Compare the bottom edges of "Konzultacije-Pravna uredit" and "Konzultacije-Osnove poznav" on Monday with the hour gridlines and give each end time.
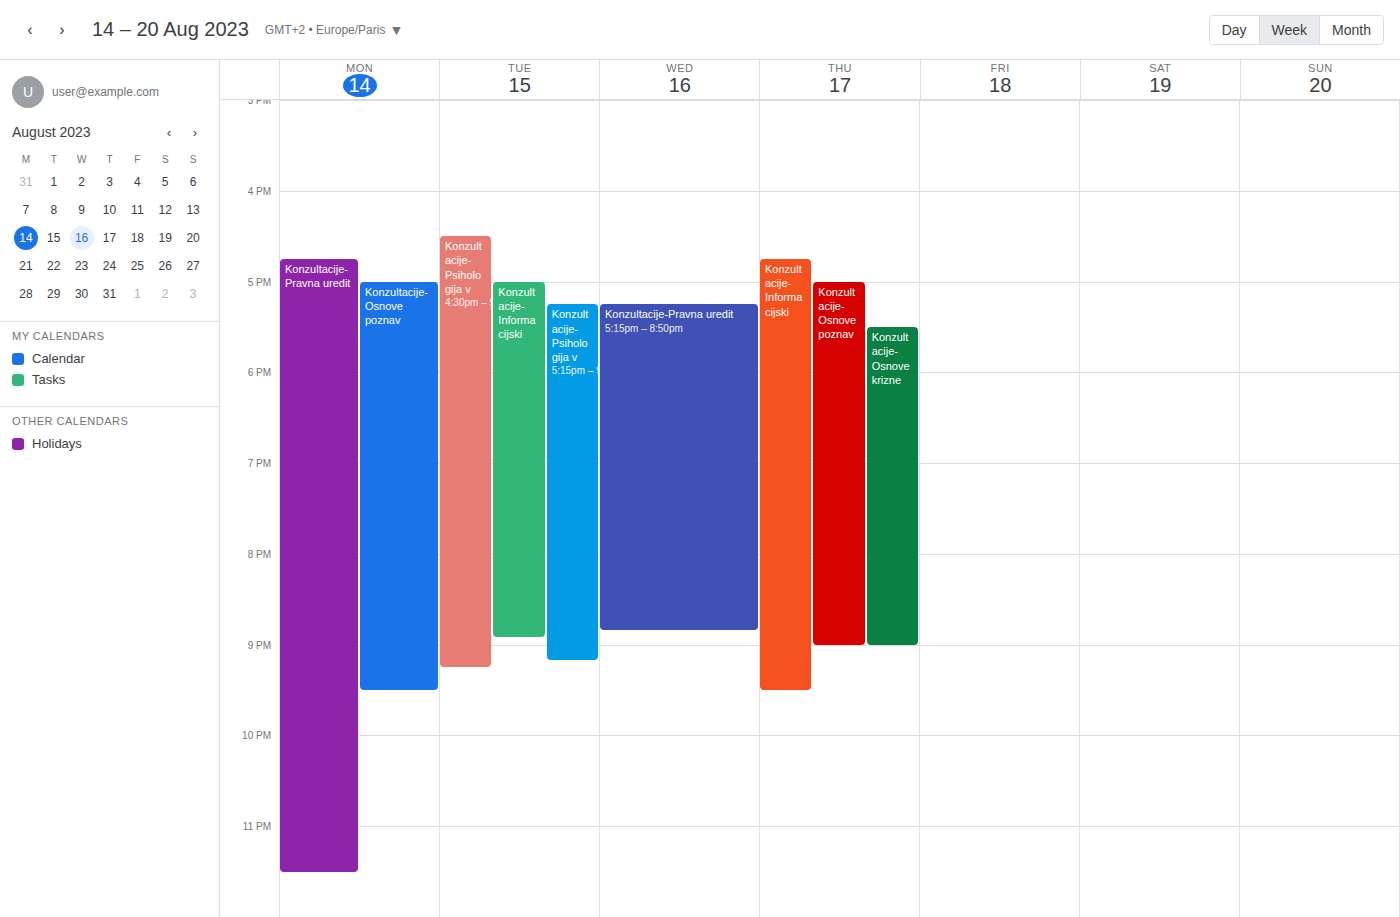
"Konzultacije-Pravna uredit": 11:30 PM, halfway between the 11 PM and 12 AM lines. "Konzultacije-Osnove poznav": 9:30 PM, halfway between the 9 PM and 10 PM lines.